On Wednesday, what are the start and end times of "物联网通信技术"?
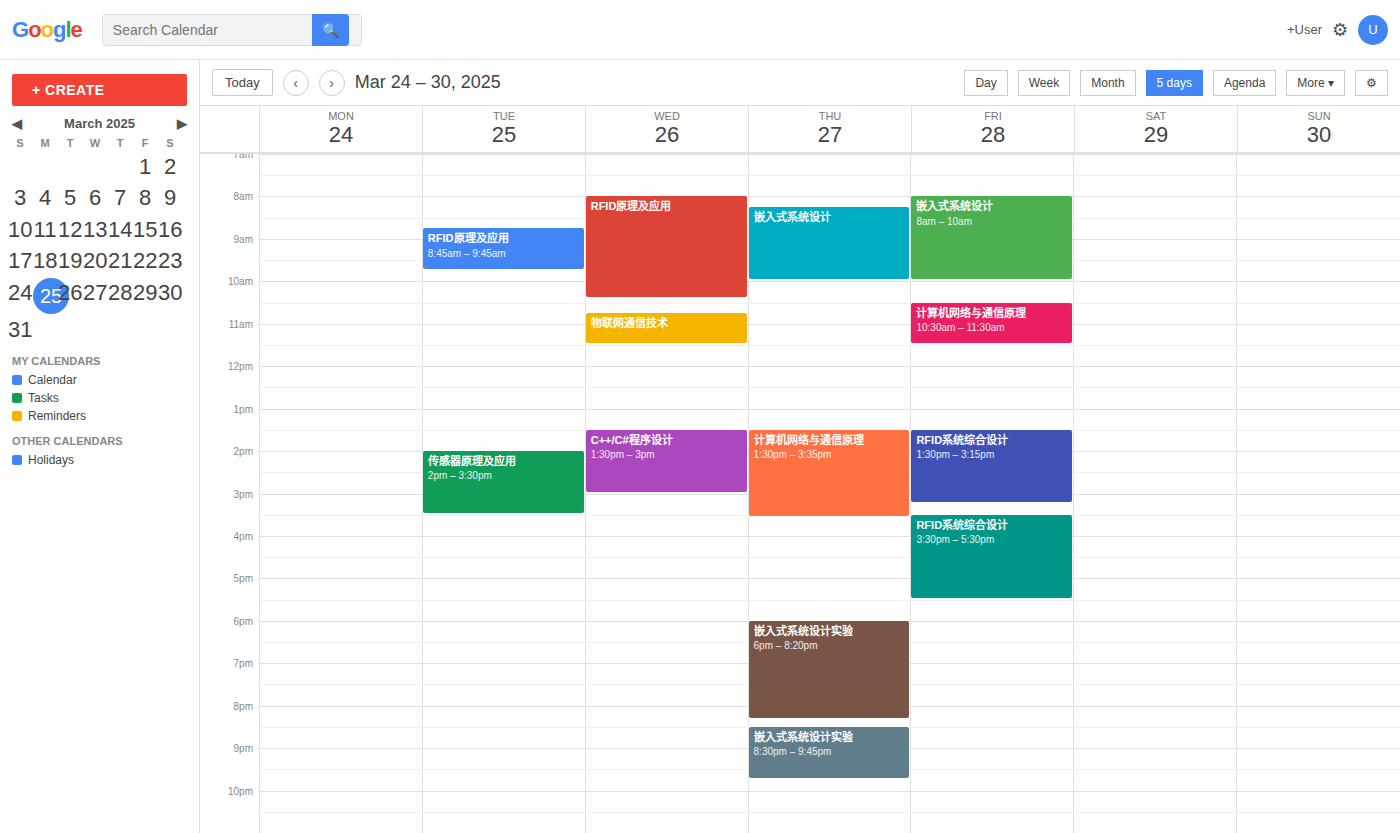
10:45 AM to 11:30 AM